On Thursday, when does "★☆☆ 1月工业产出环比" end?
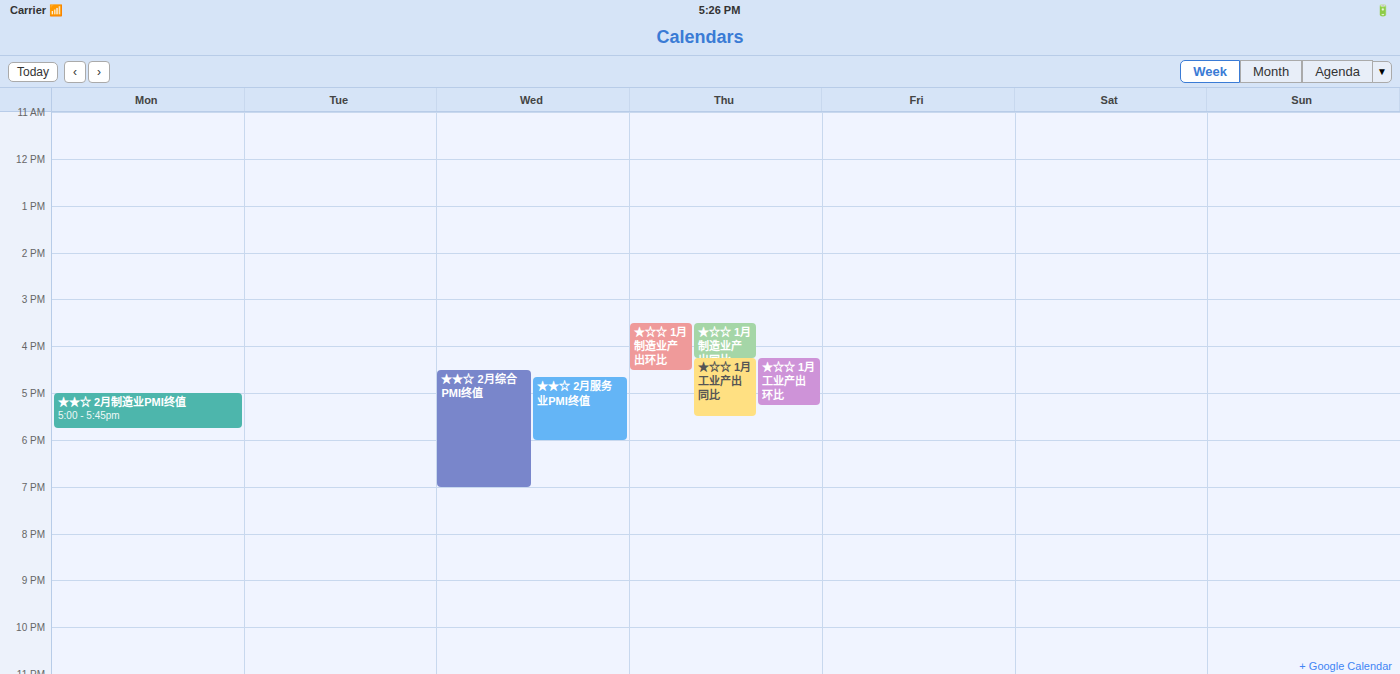
5:15 PM